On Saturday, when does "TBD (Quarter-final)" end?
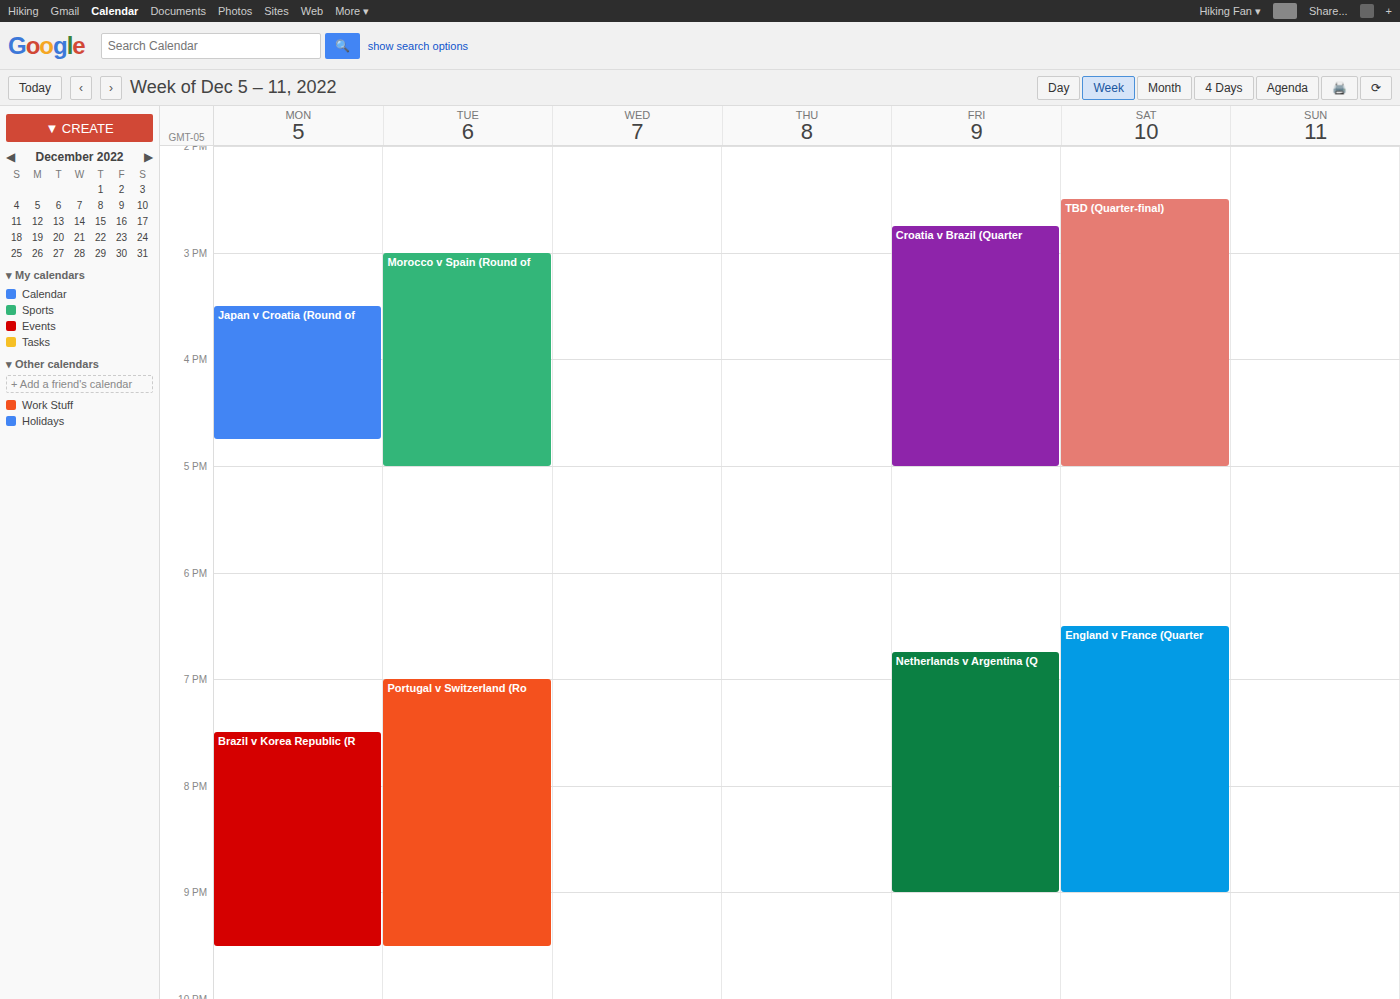
5:00 PM